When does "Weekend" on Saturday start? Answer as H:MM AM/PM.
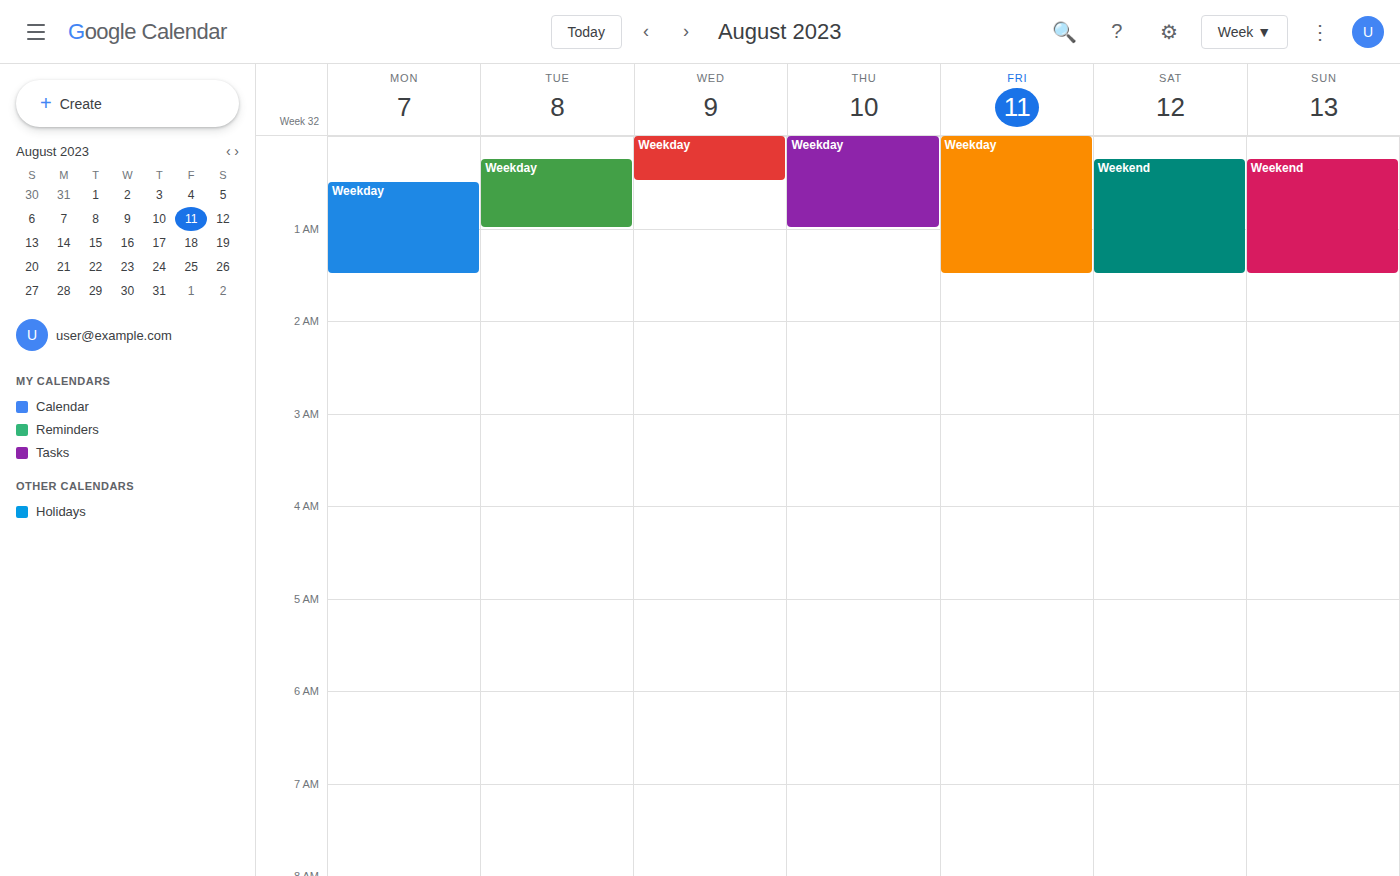
12:15 AM